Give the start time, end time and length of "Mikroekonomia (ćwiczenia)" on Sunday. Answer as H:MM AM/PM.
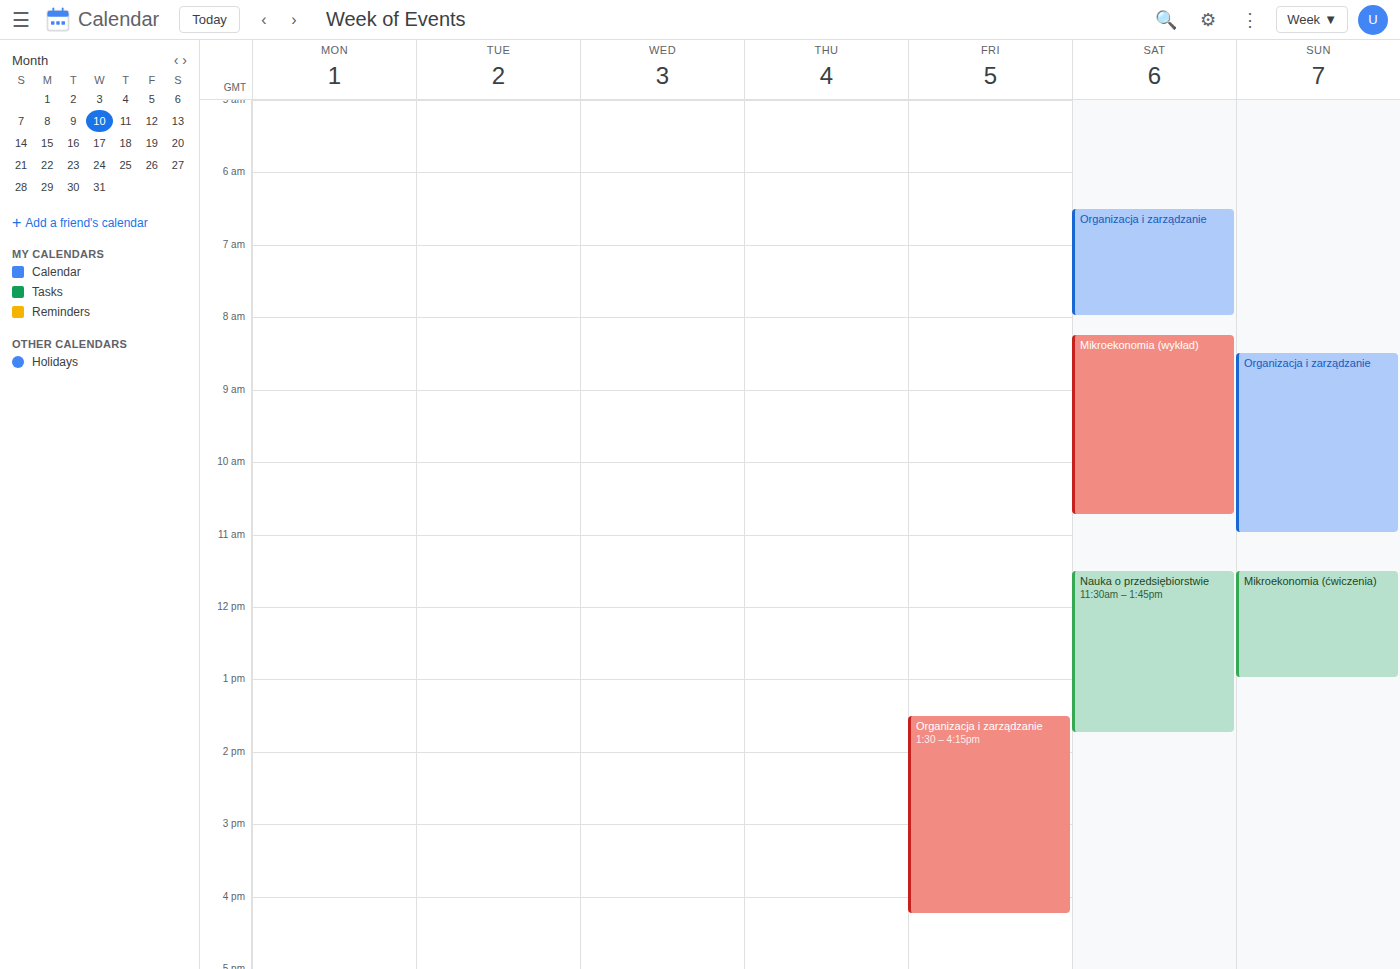
11:30 AM to 1:00 PM, 1 hour 30 minutes